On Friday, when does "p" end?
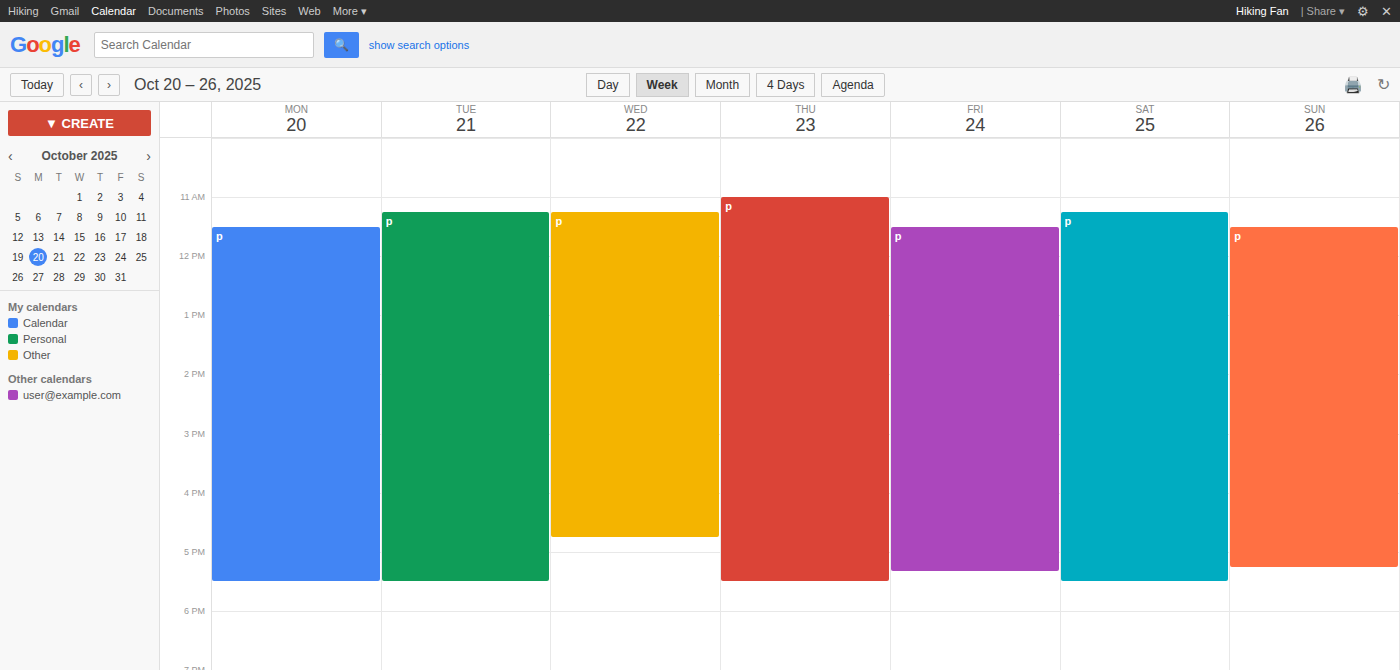
5:20 PM